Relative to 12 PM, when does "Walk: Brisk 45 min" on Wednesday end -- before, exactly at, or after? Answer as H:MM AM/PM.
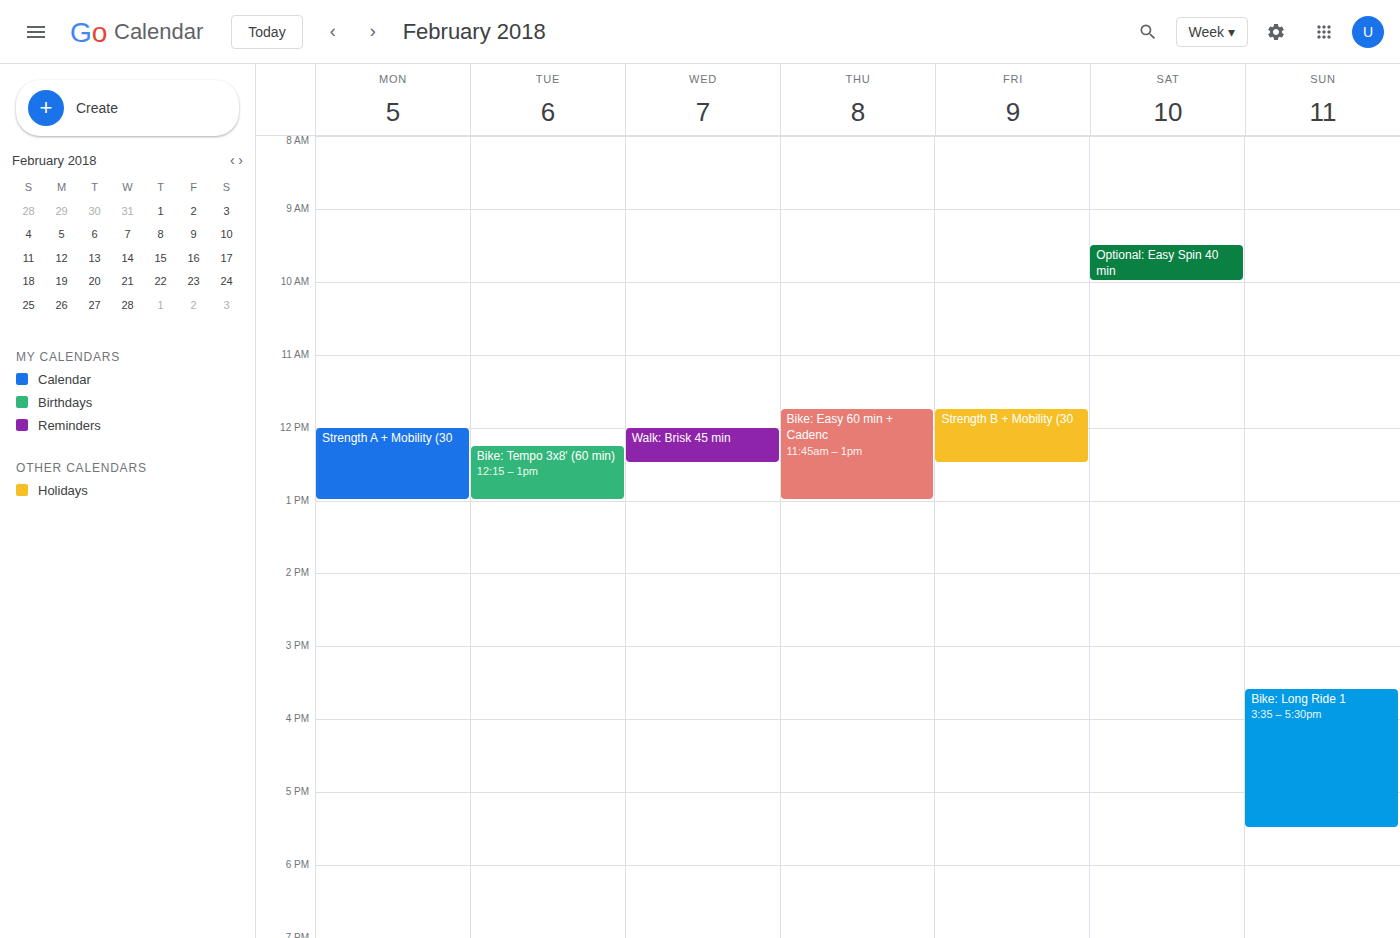
12:30 PM -- after 12 PM, 30 minutes below the 12 PM line.